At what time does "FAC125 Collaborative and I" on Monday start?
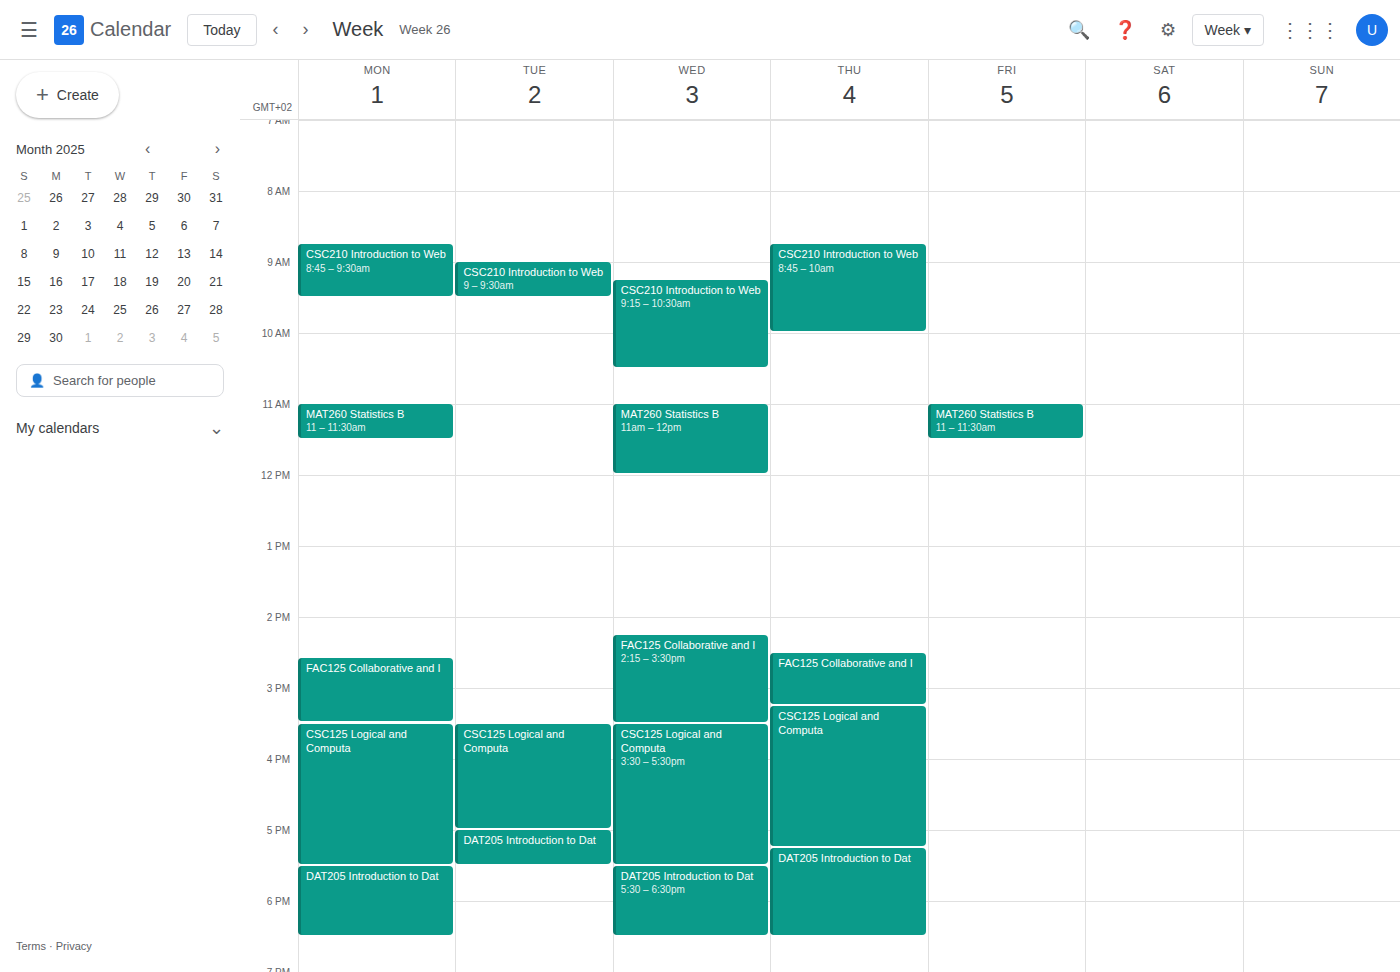
2:35 PM